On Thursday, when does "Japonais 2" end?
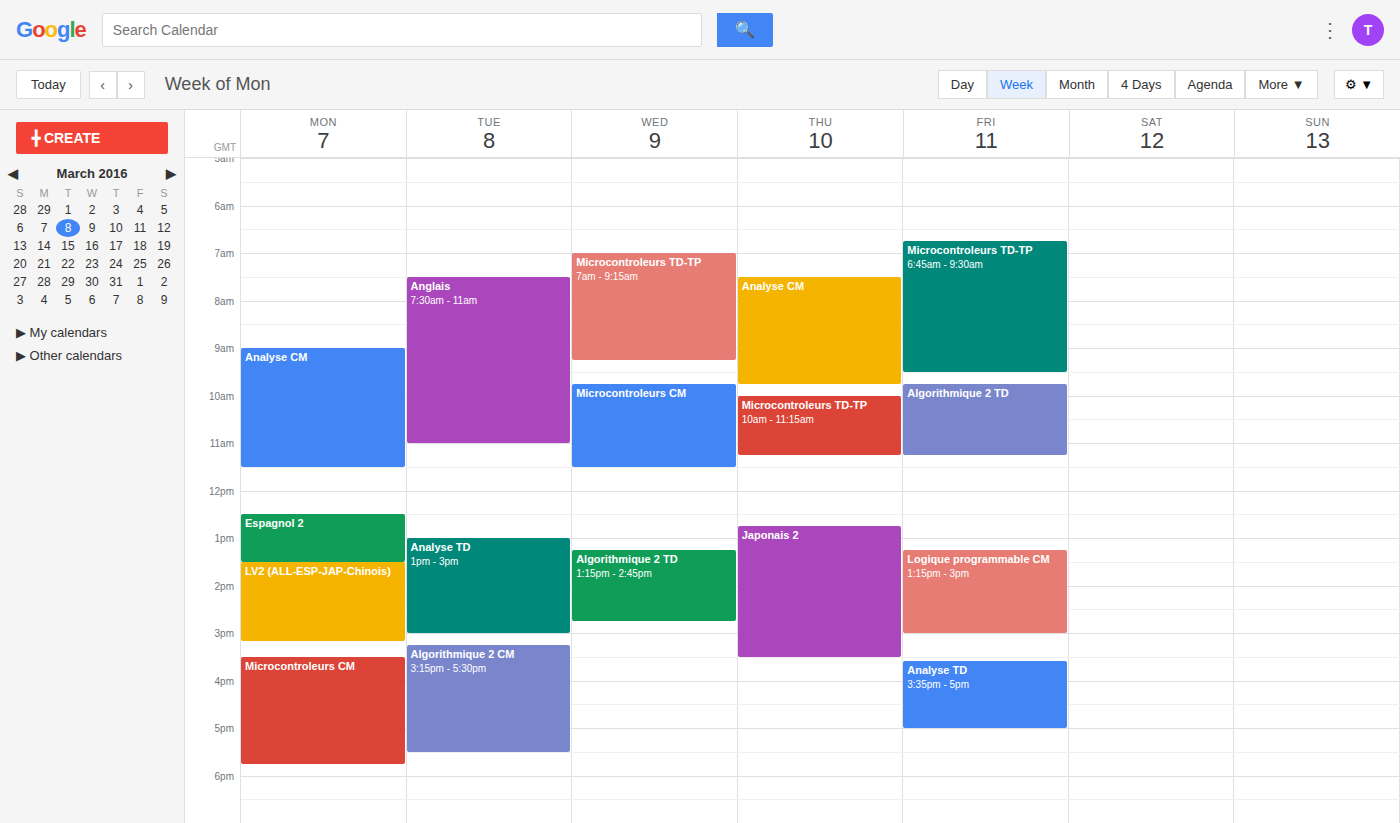
3:30 PM